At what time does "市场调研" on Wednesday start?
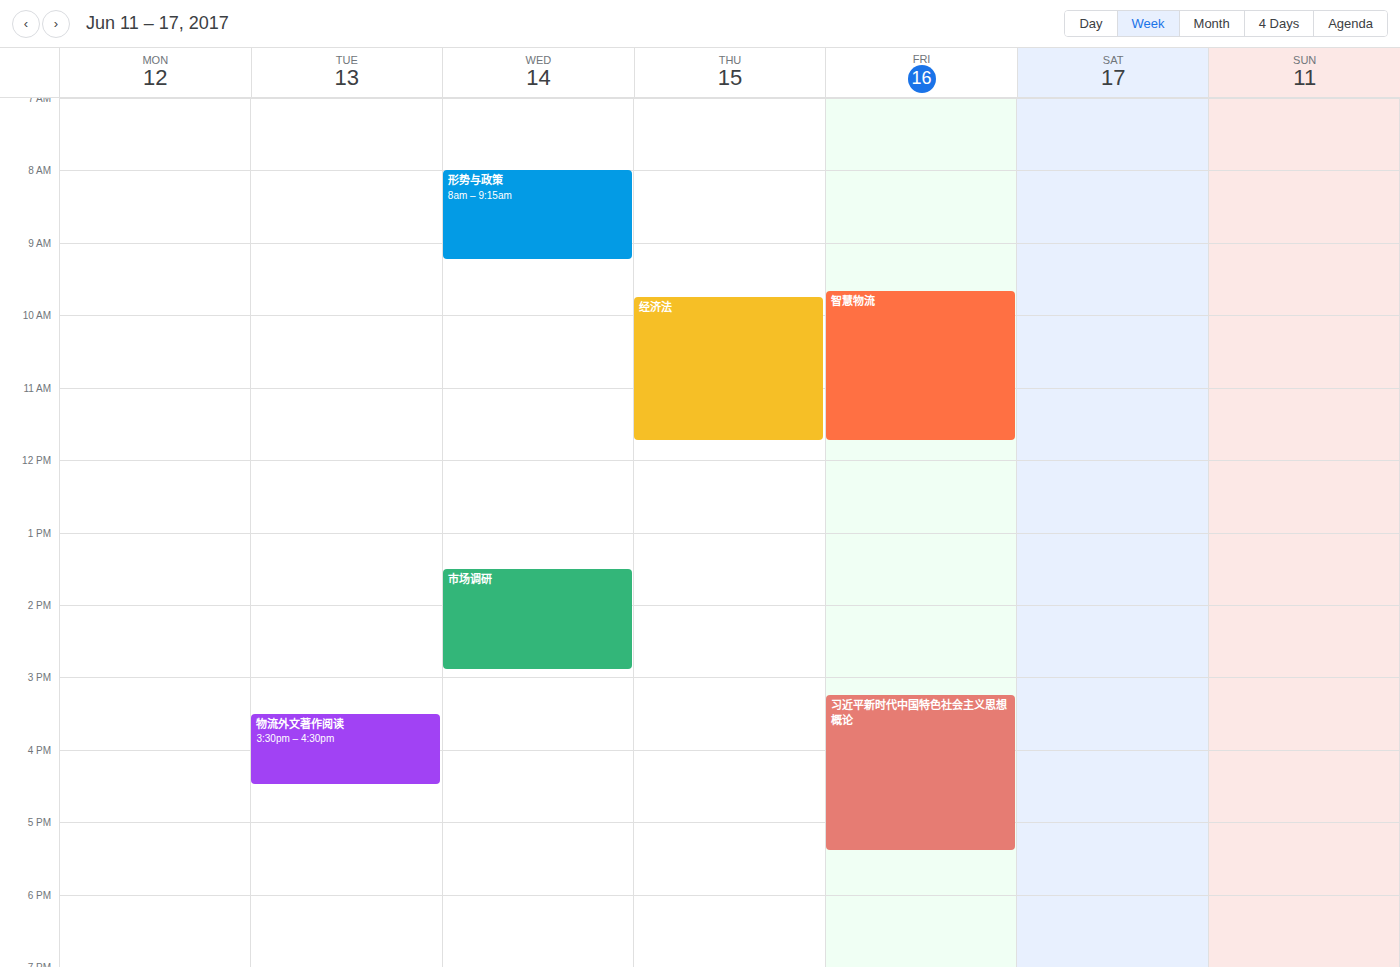
1:30 PM